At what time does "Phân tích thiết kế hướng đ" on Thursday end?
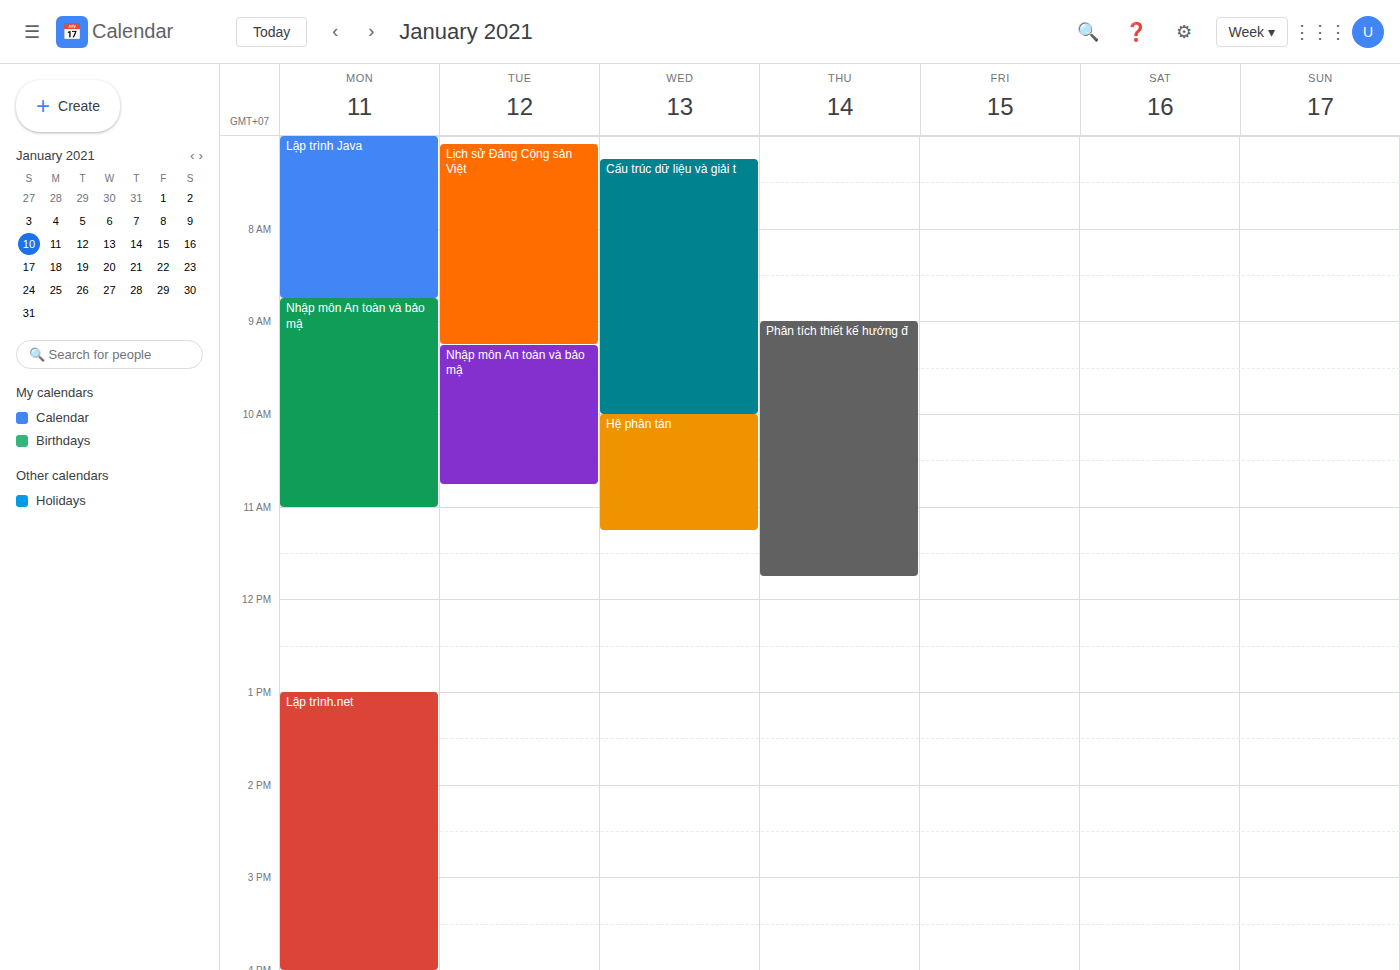
11:45 AM